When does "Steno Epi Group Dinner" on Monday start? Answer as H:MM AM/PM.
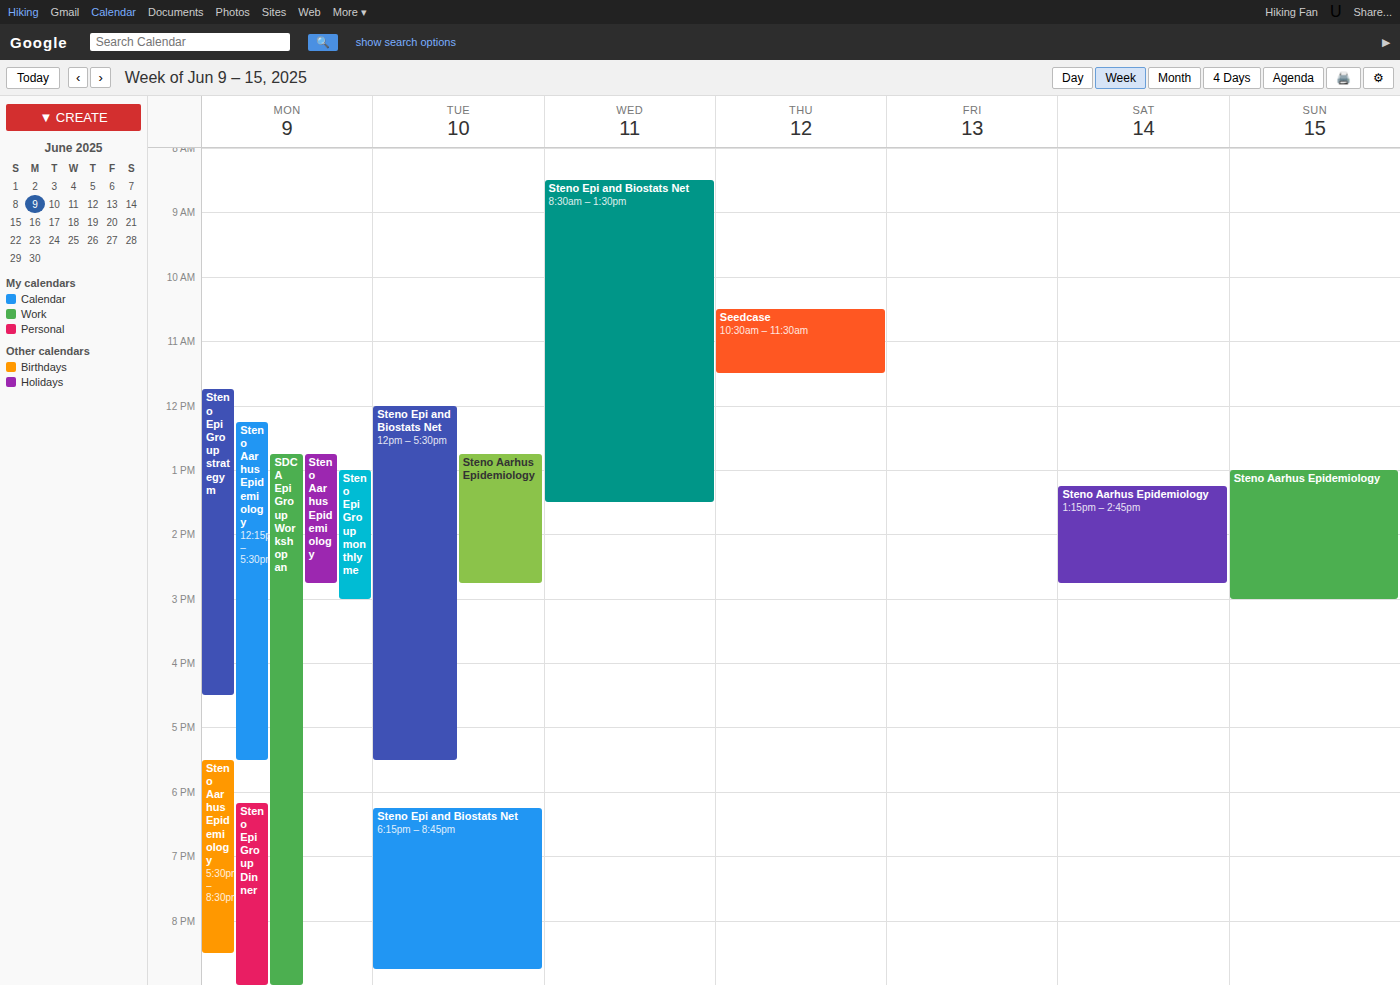
6:10 PM